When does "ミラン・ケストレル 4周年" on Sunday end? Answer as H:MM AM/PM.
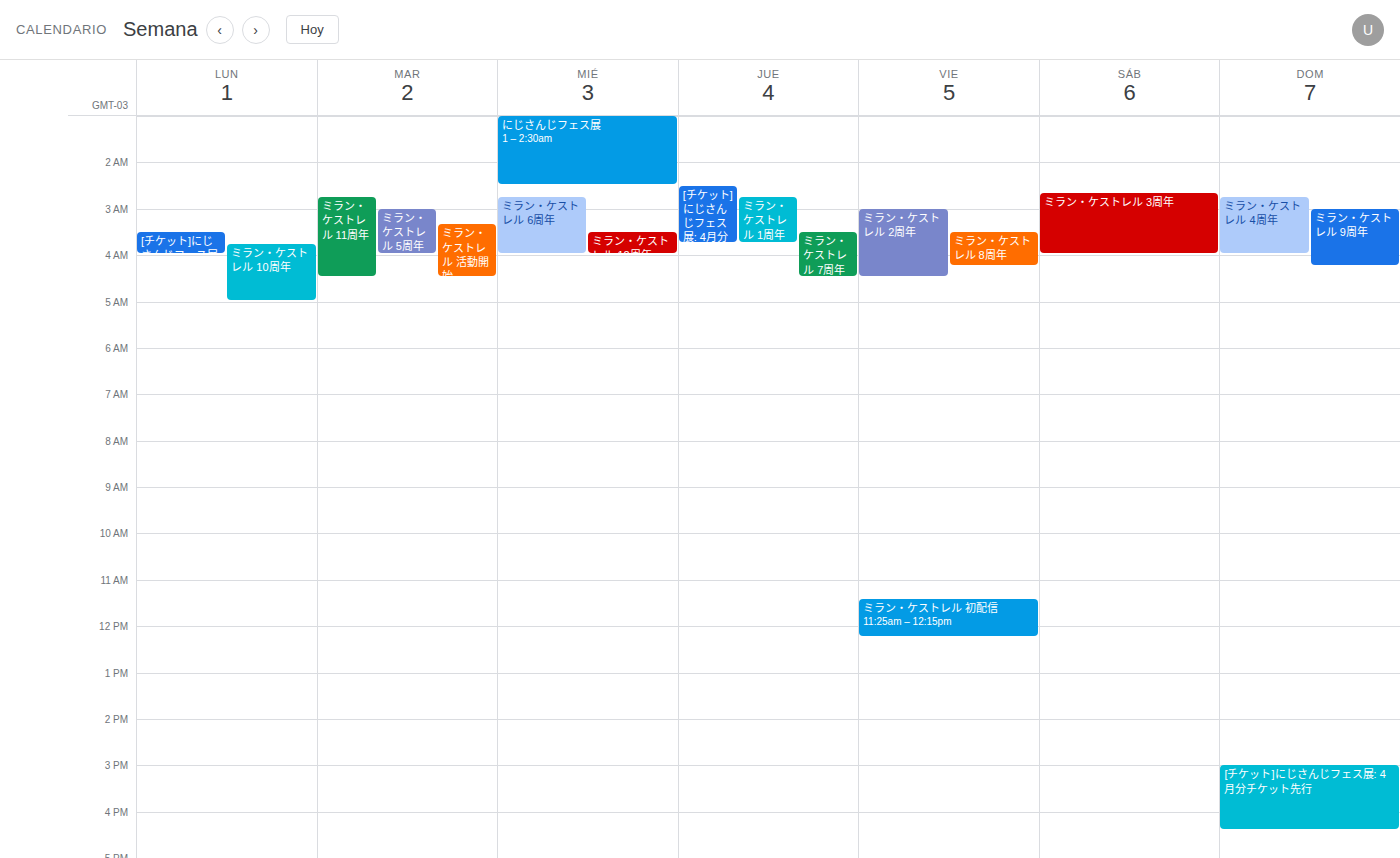
4:00 AM